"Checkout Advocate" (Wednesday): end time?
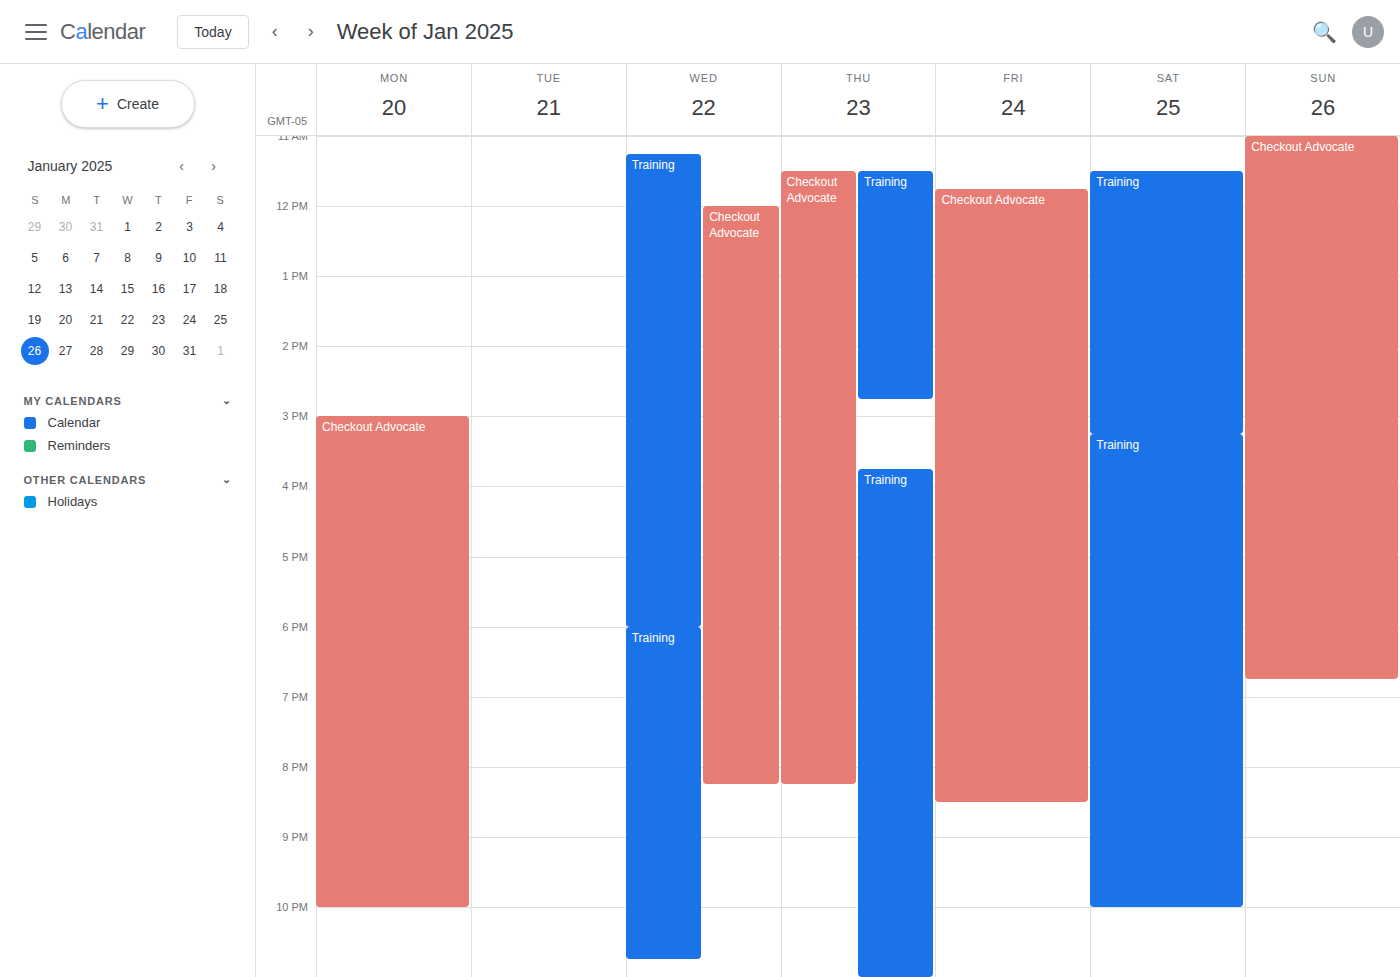
8:15 PM